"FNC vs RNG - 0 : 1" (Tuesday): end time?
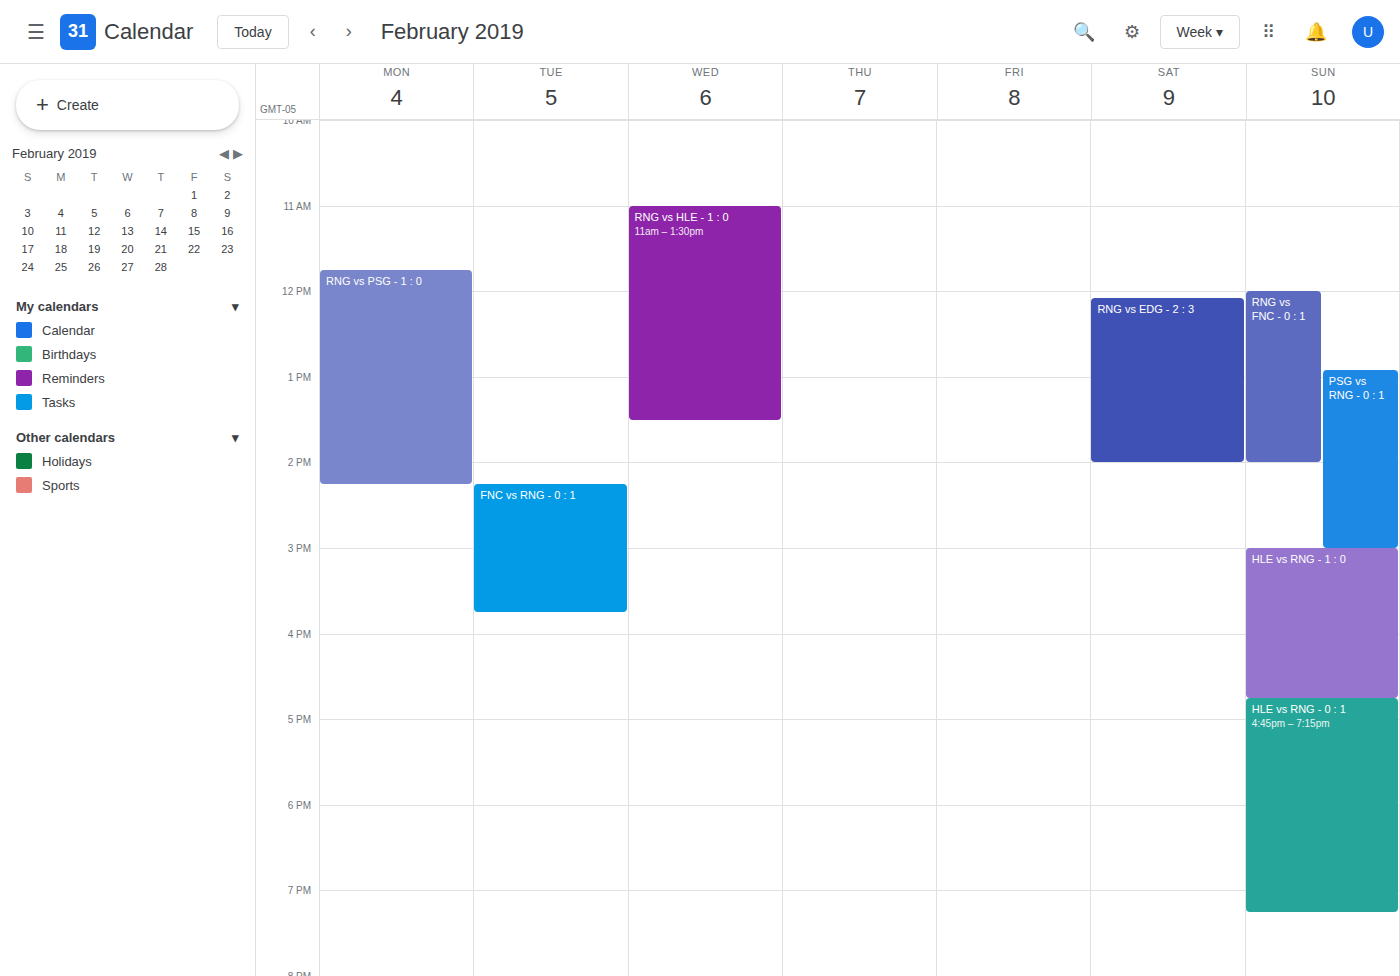
15:45